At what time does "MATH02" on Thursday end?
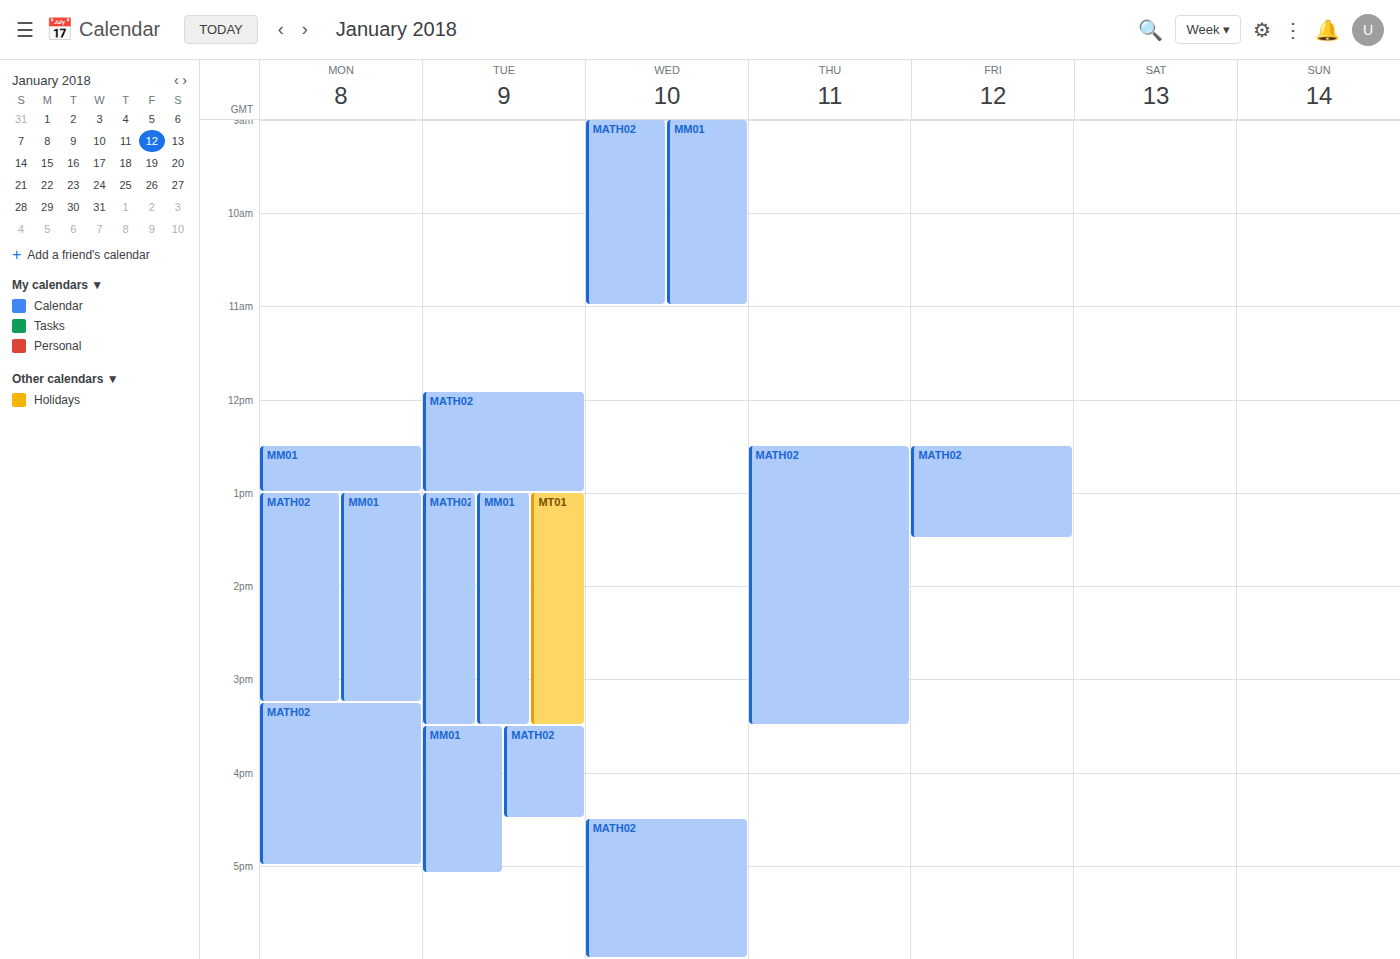
3:30 PM